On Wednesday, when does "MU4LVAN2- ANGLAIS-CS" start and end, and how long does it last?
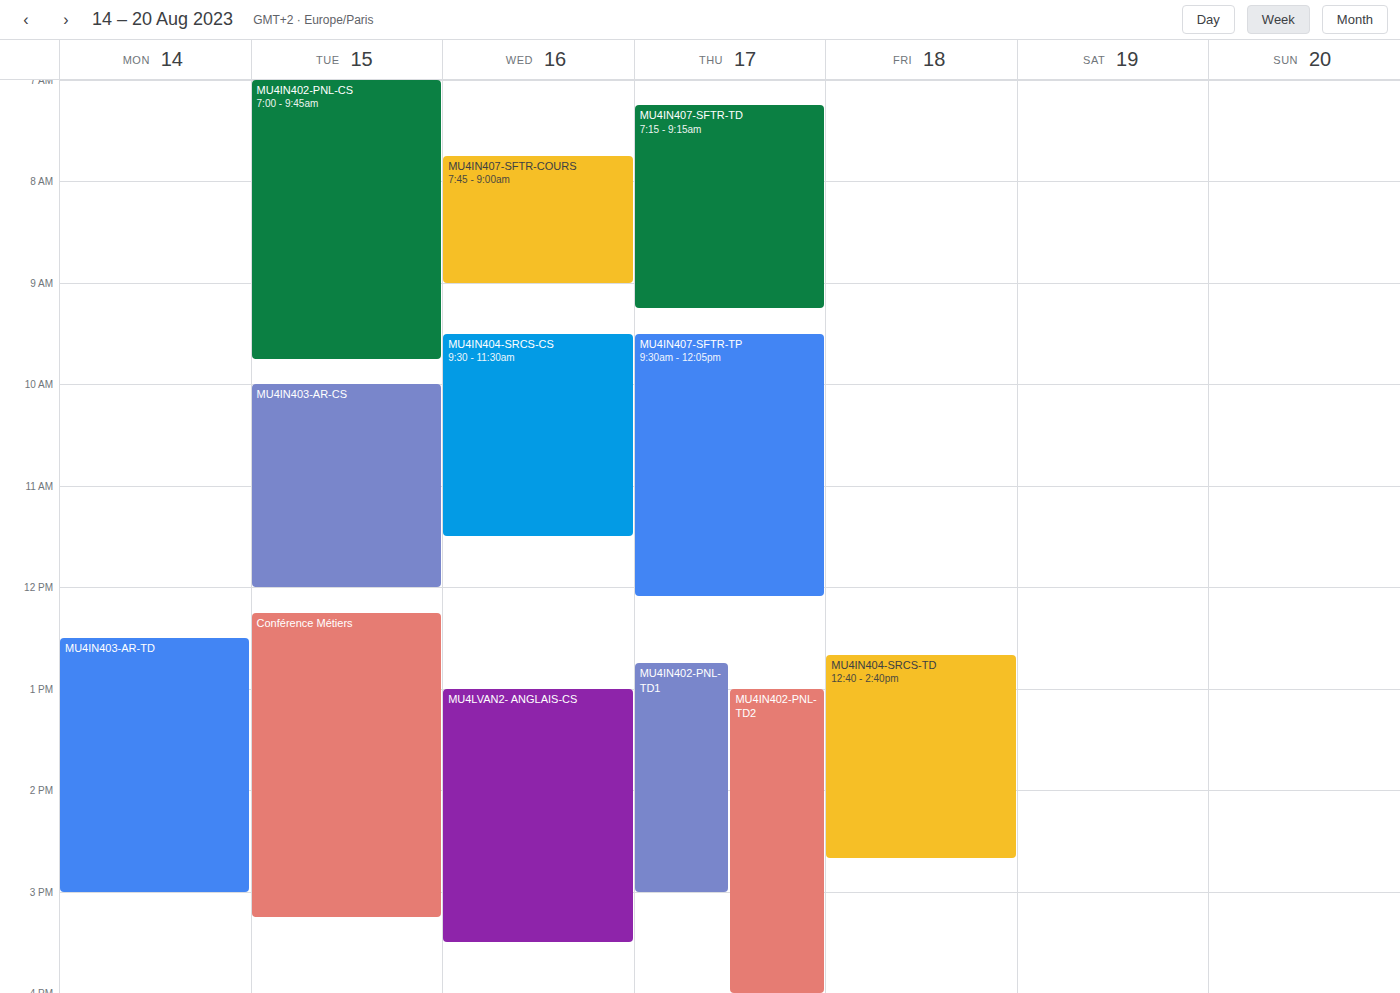
13:00 to 15:30, 2 hours 30 minutes